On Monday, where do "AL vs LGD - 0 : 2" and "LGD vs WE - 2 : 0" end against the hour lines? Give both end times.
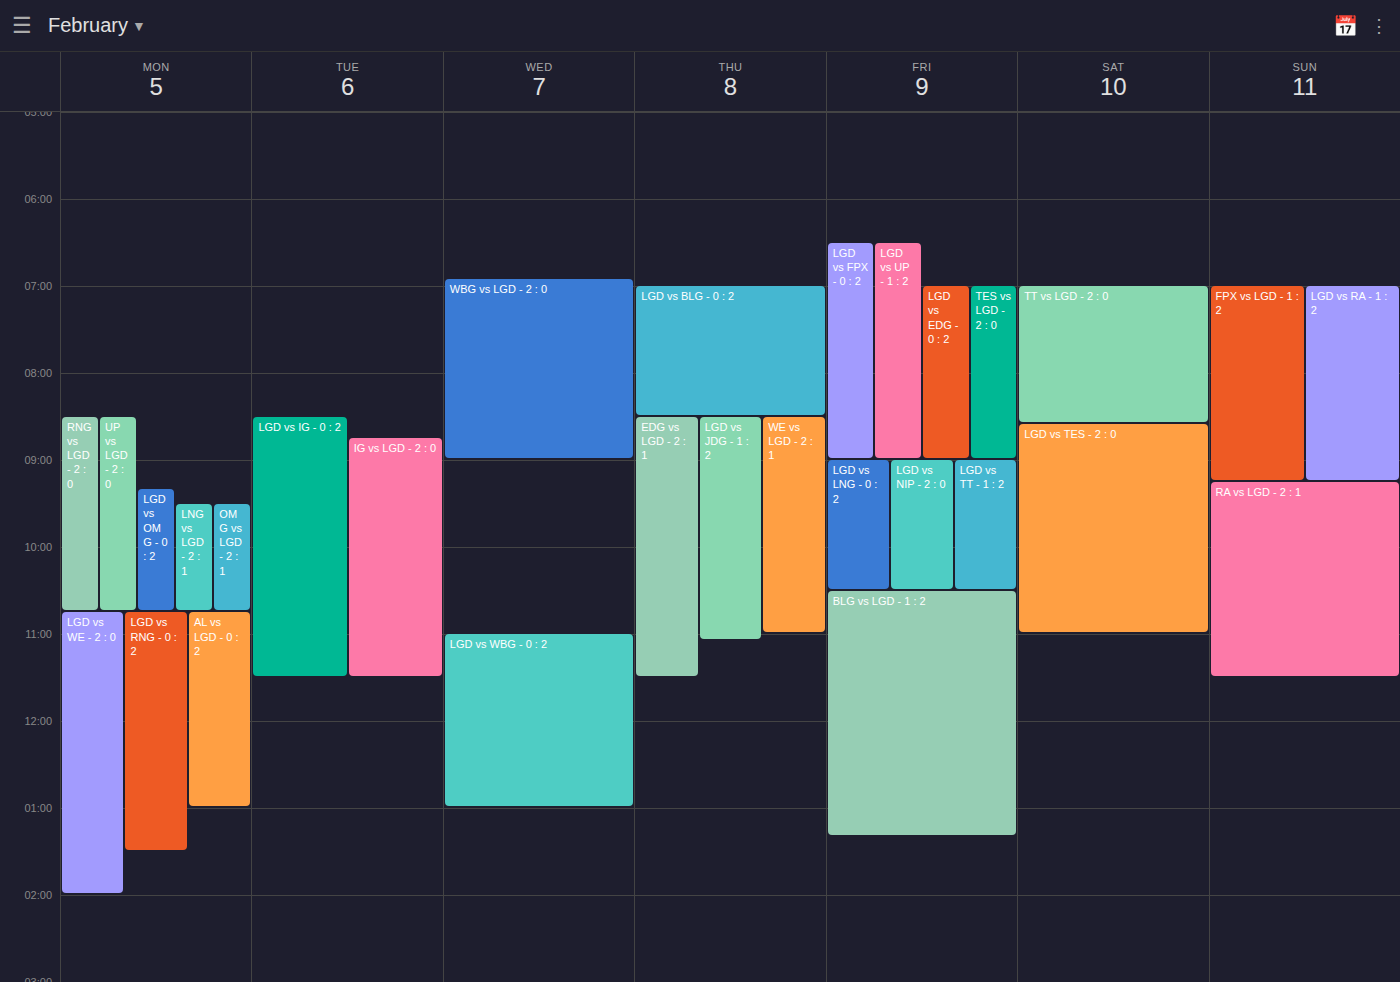
"AL vs LGD - 0 : 2": 1:00 PM, exactly on the 1 PM line. "LGD vs WE - 2 : 0": 2:00 PM, exactly on the 2 PM line.